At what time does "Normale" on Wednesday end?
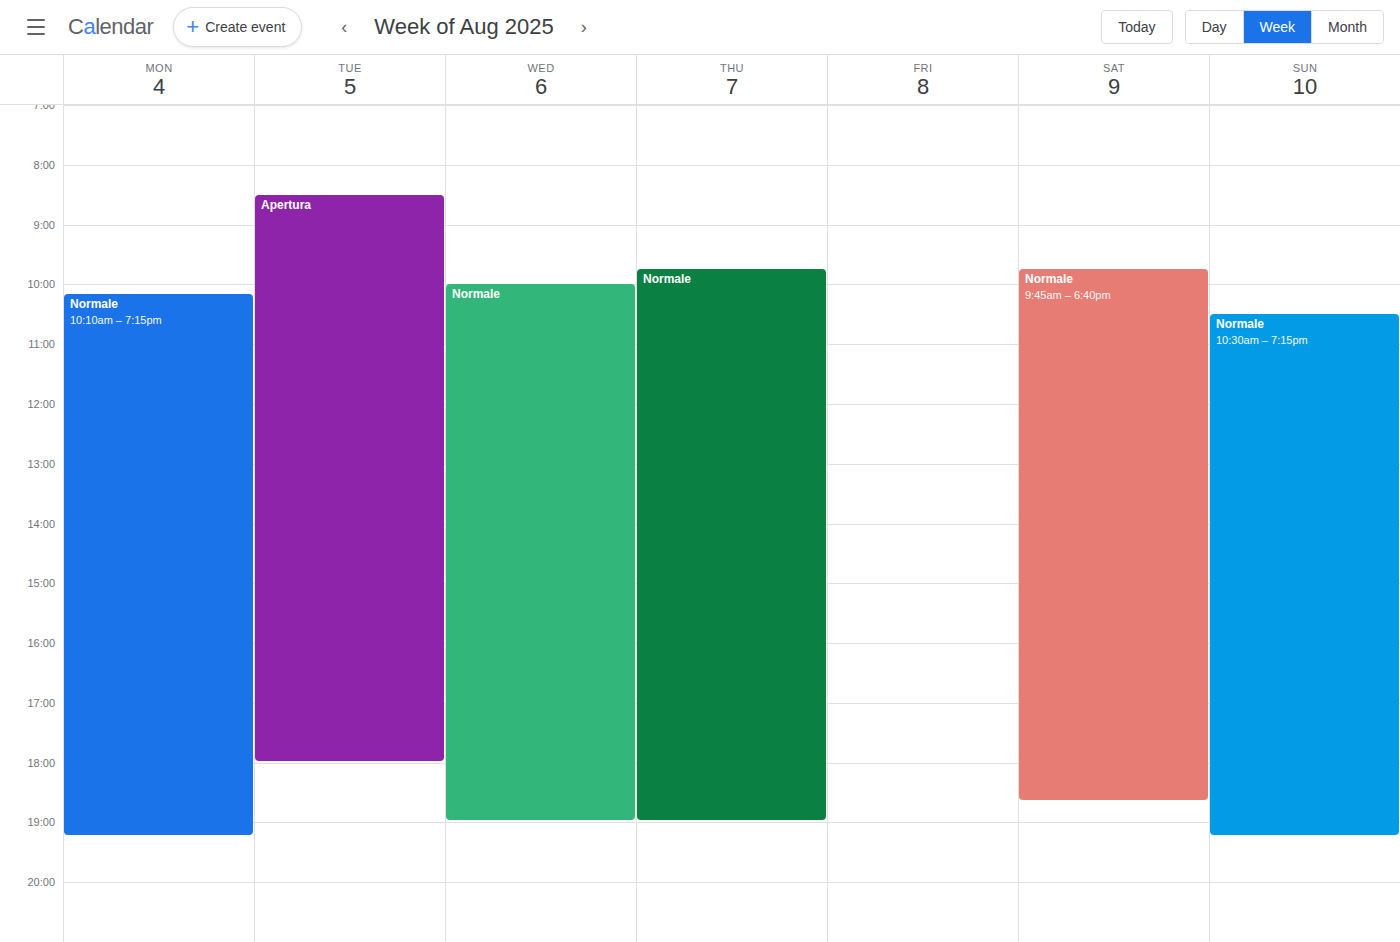
7:00 PM